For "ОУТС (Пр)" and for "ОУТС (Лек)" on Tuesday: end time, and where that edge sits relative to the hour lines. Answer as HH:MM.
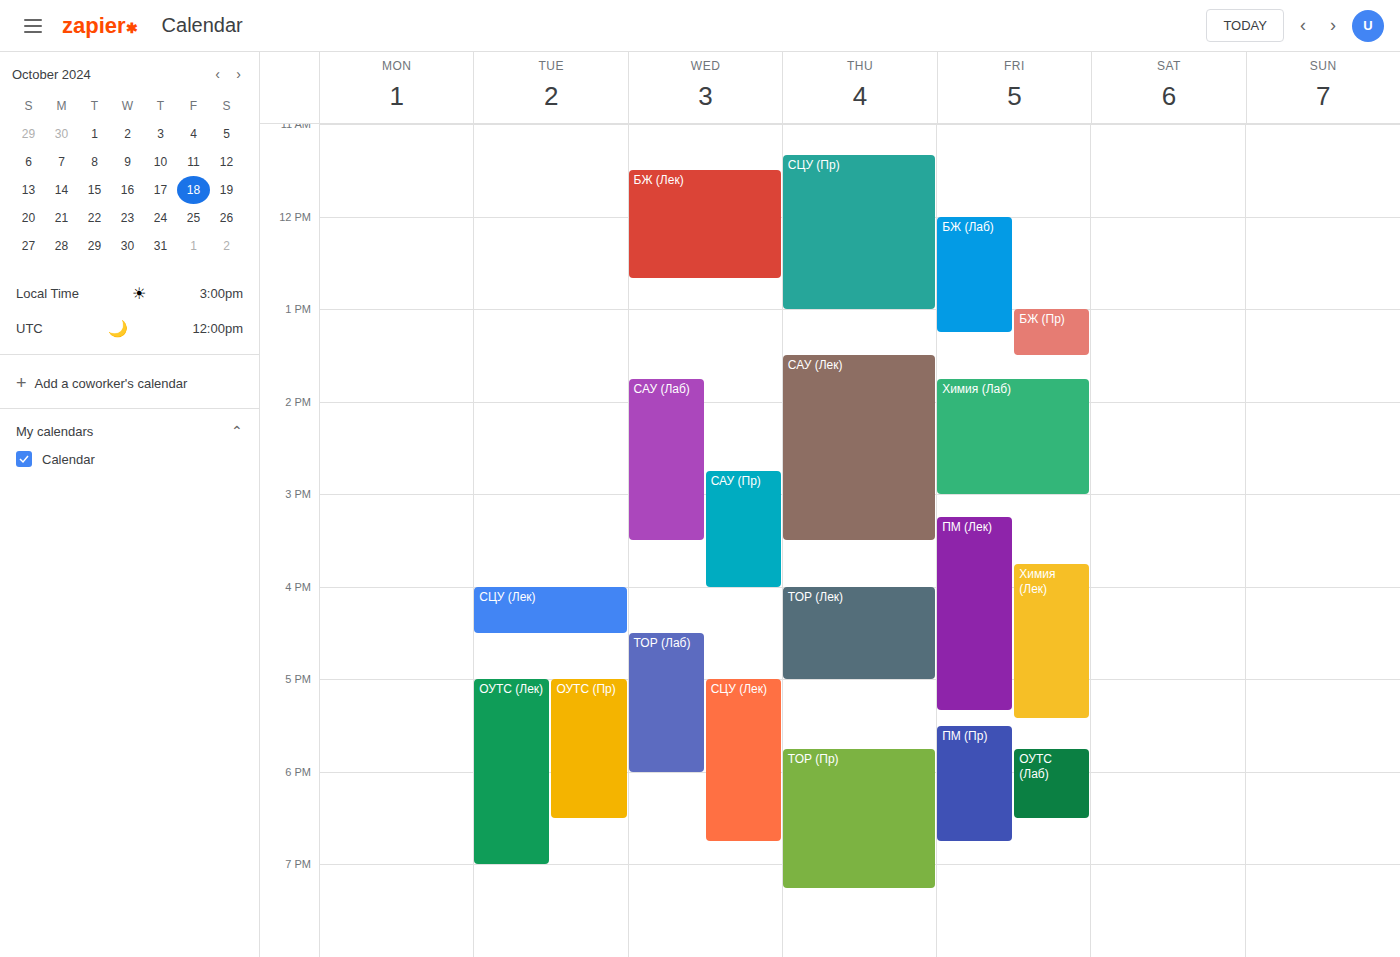
"ОУТС (Пр)": 18:30, halfway between the 18:00 and 19:00 lines. "ОУТС (Лек)": 19:00, exactly on the 19:00 line.